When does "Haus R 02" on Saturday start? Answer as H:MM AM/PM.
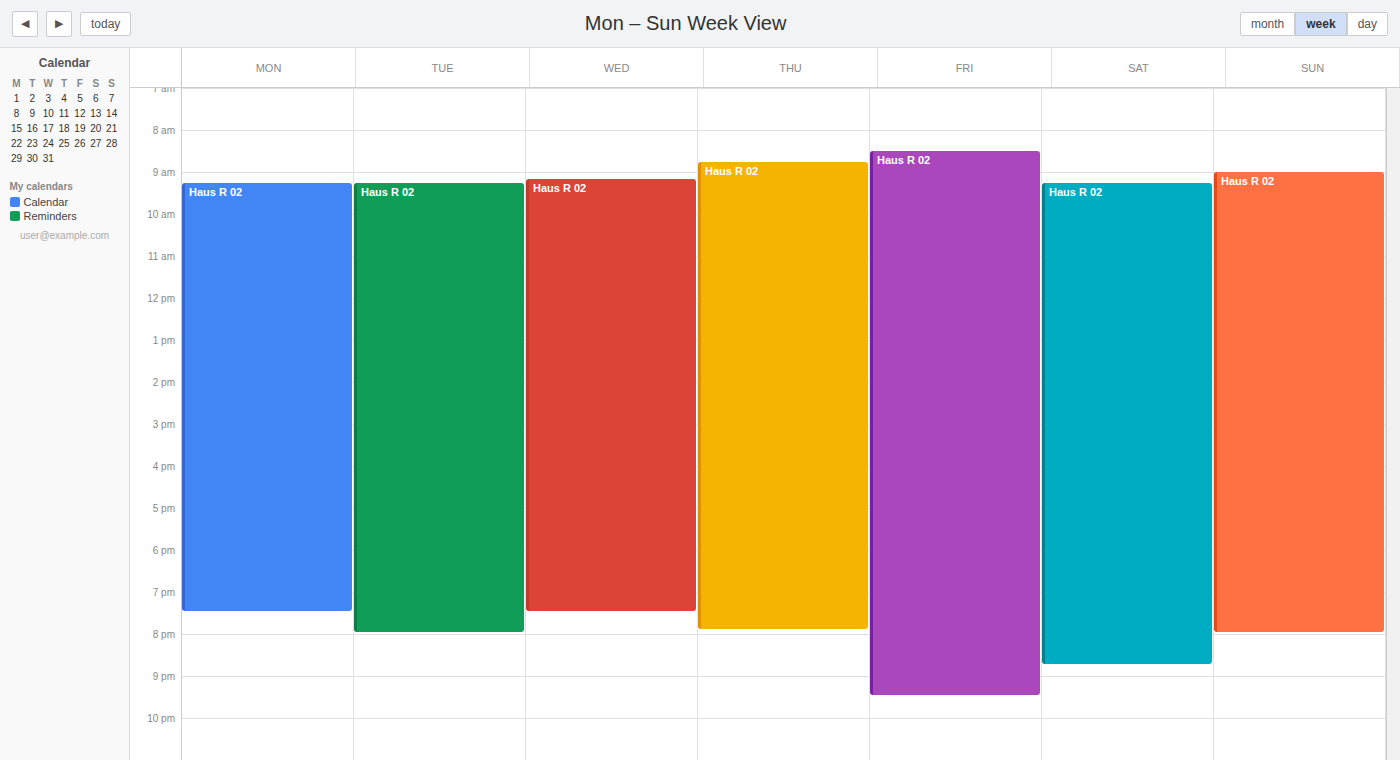
9:15 AM